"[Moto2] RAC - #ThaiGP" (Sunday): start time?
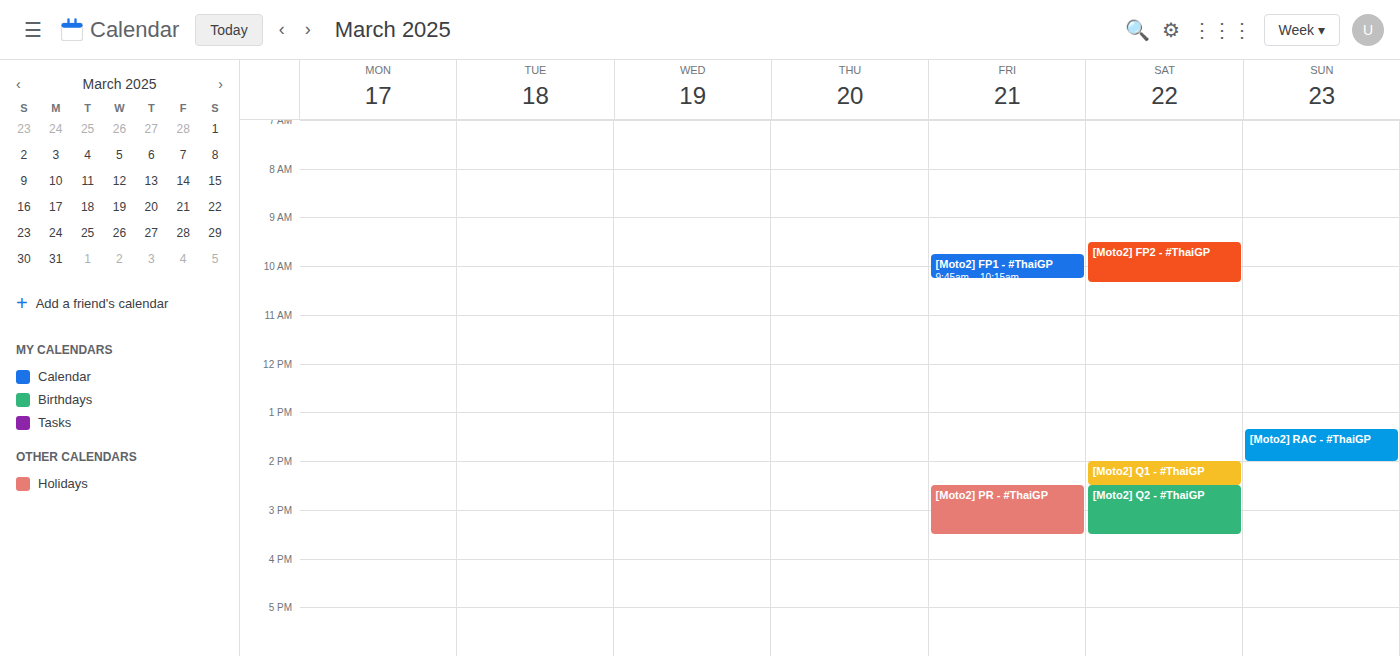
1:20 PM